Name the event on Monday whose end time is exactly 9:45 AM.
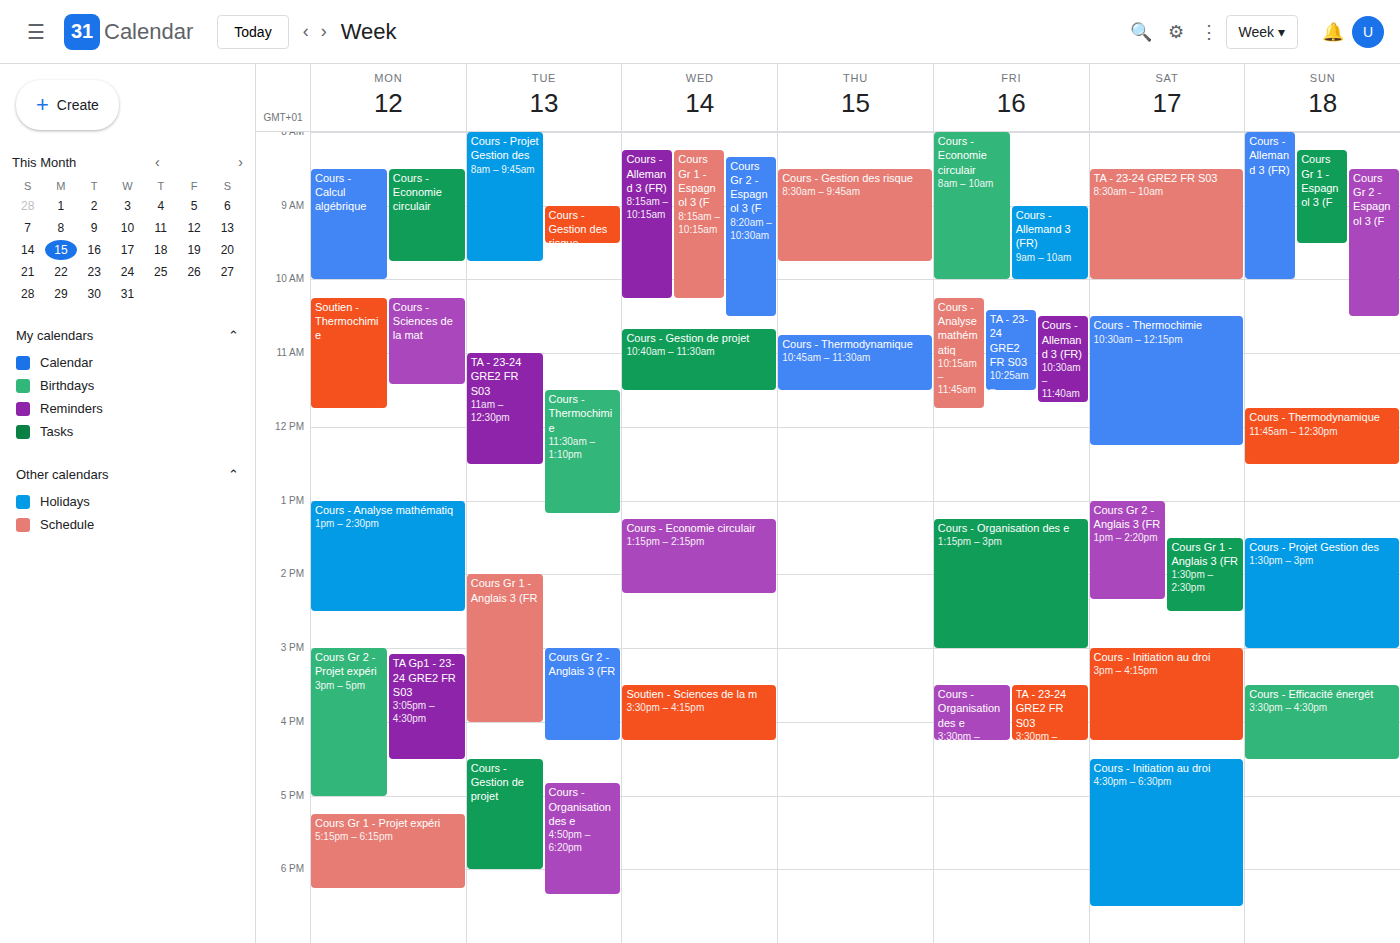
"Cours - Economie circulair"